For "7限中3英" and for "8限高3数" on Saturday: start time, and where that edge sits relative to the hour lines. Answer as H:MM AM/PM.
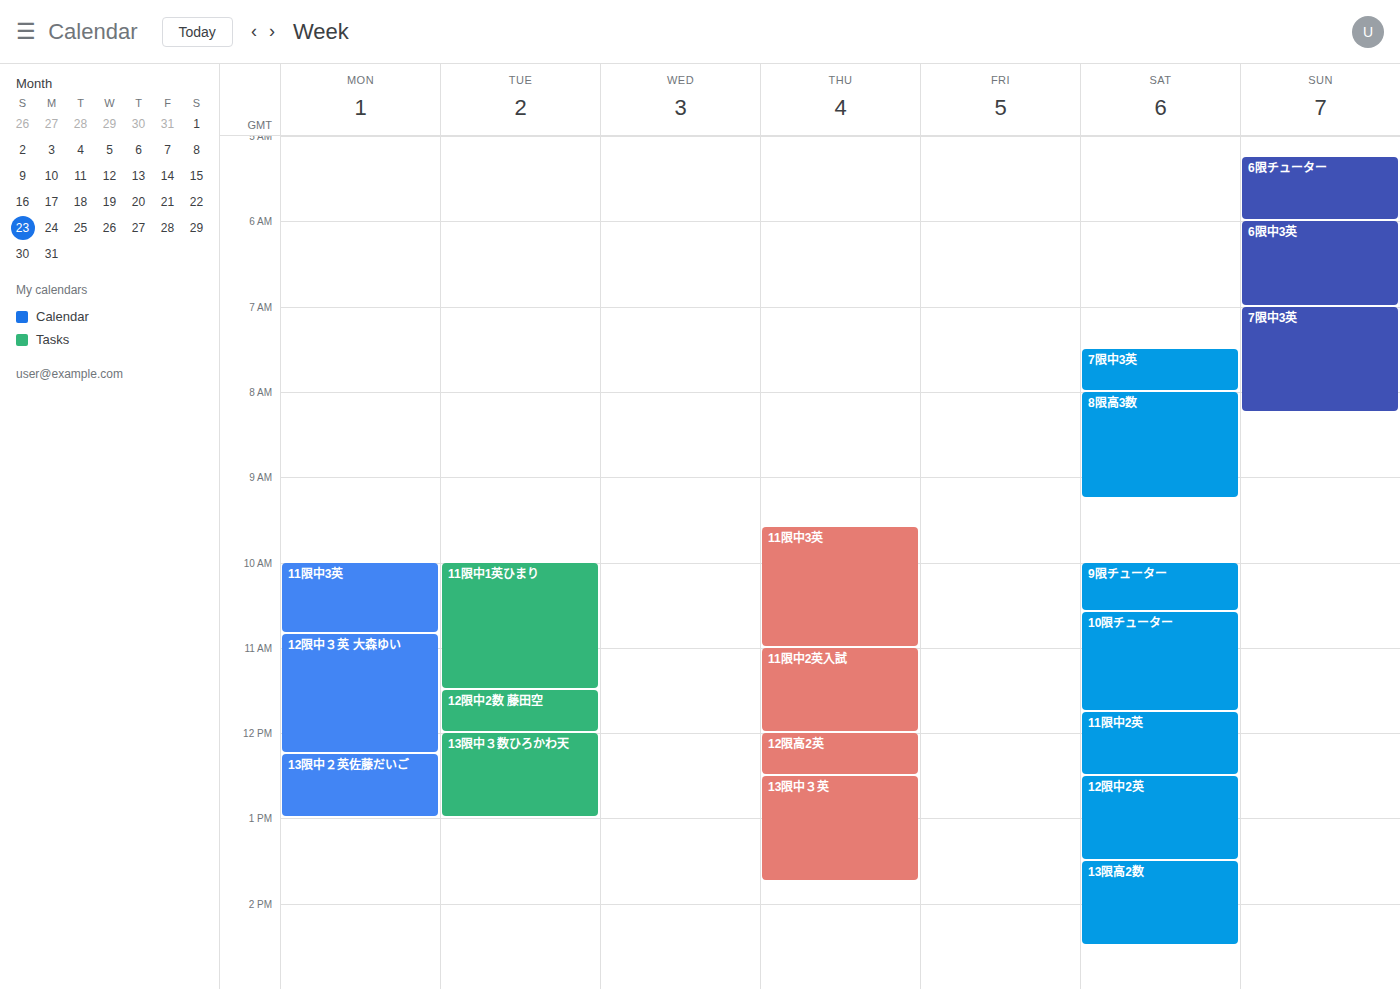
"7限中3英": 7:30 AM, halfway between the 7 AM and 8 AM lines. "8限高3数": 8:00 AM, exactly on the 8 AM line.